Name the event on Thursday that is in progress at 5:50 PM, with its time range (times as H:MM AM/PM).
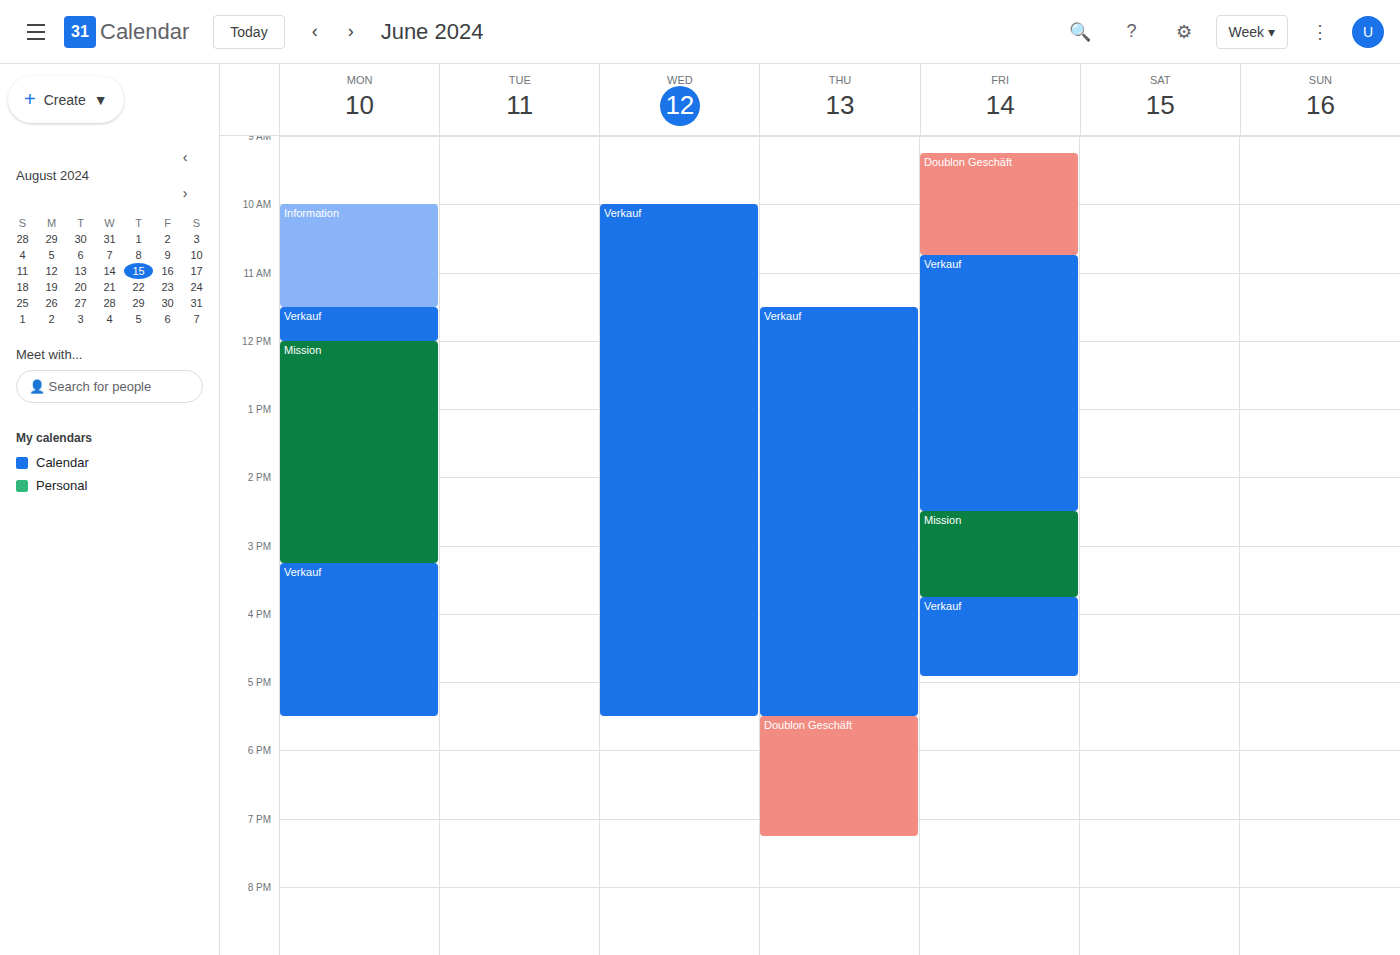
"Doublon Geschäft", 5:30 PM to 7:15 PM